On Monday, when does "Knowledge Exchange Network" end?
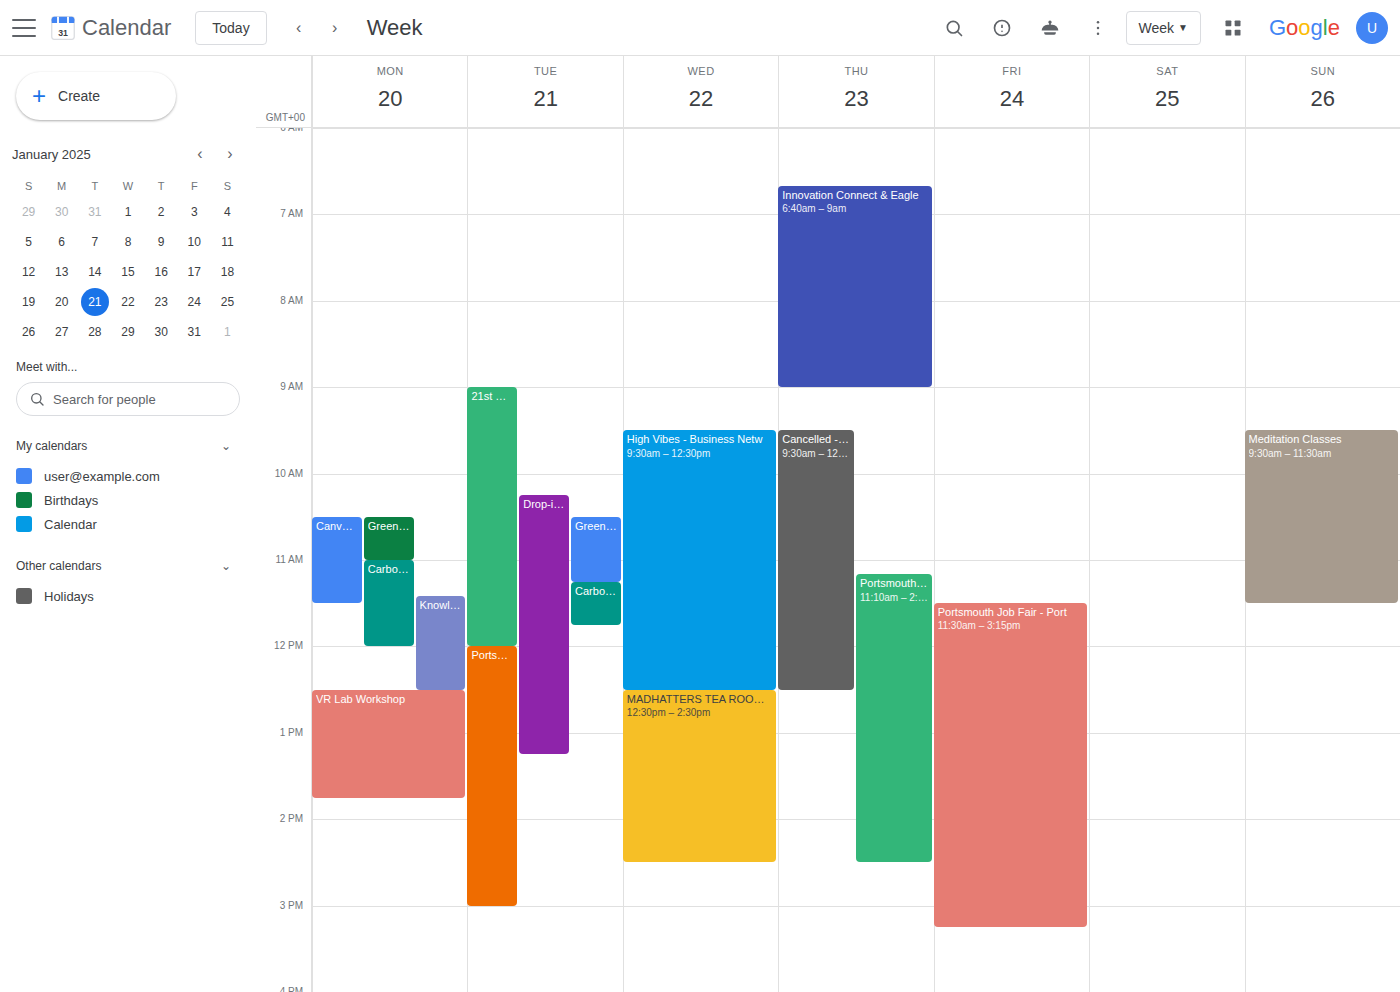
12:30 PM